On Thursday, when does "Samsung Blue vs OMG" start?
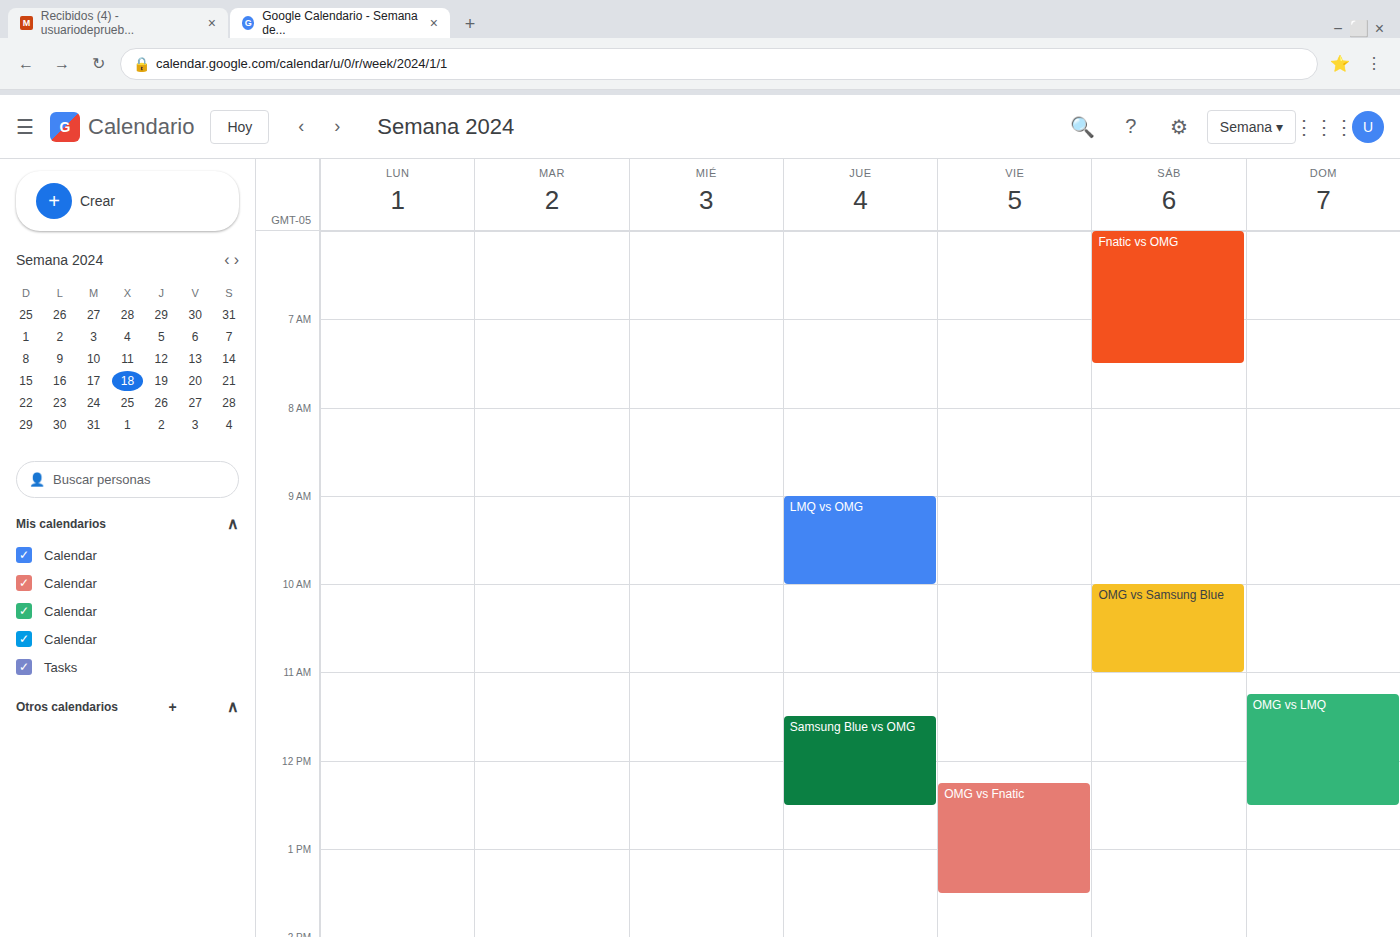
11:30 AM